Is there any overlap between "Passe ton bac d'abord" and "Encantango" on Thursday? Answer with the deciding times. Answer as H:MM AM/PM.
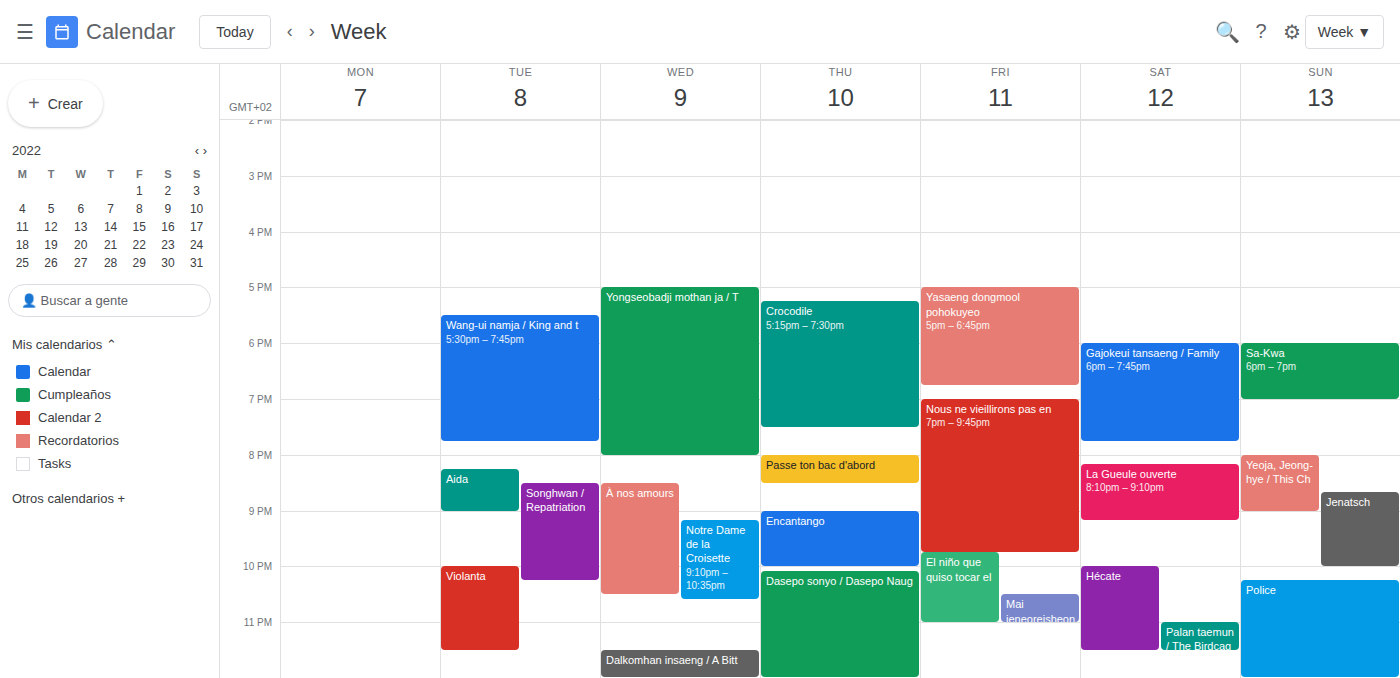
"Passe ton bac d'abord" ends at 8:30 PM and "Encantango" starts at 9:00 PM -- no overlap.